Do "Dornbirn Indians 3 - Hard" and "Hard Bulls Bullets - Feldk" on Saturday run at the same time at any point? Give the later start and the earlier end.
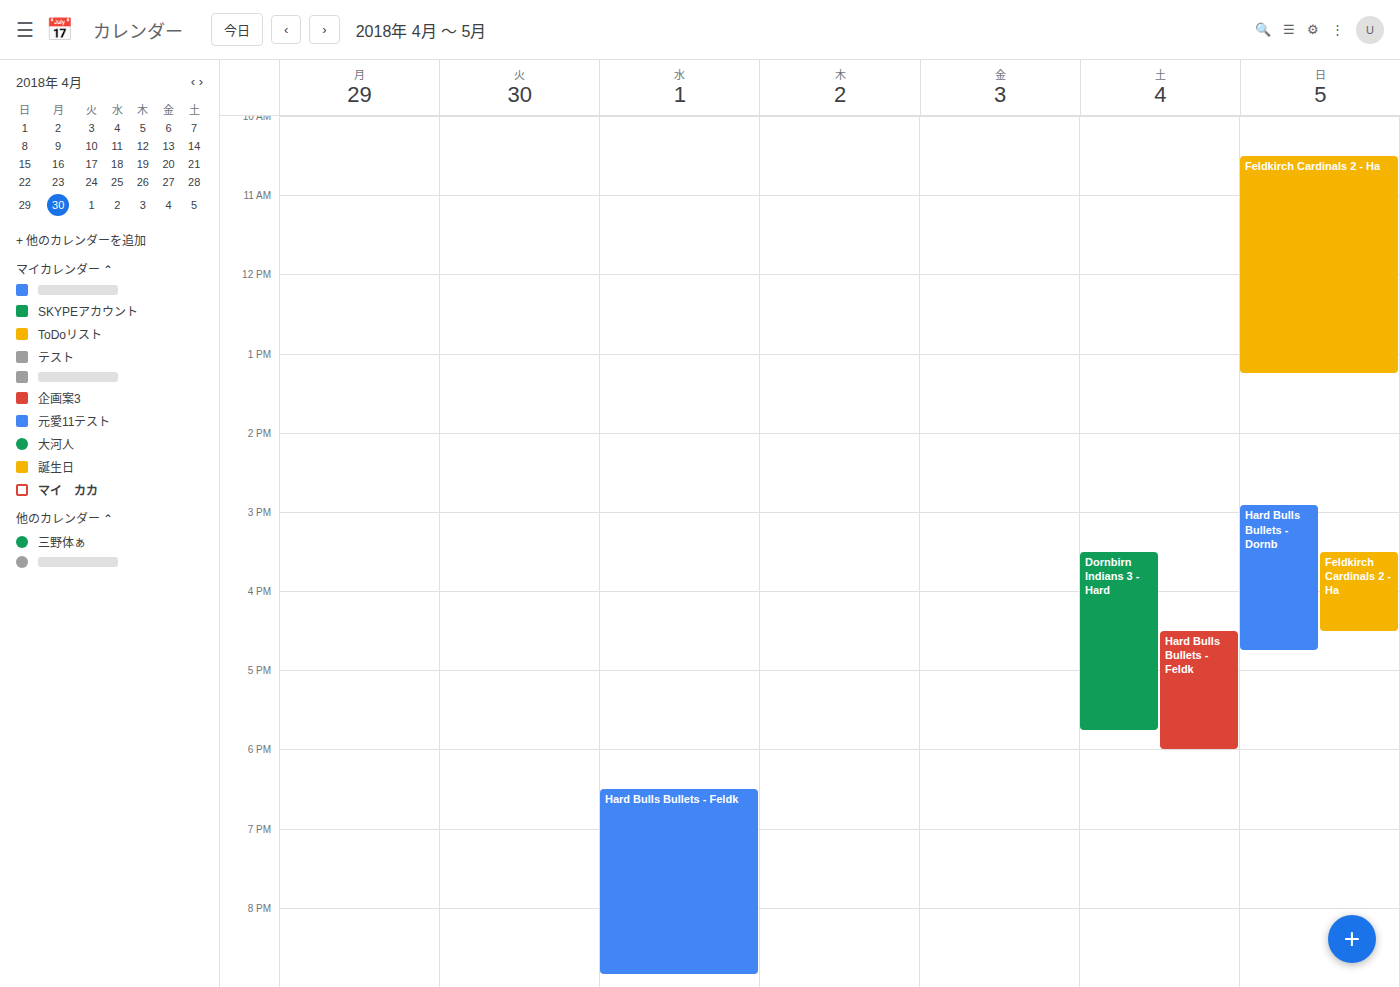
"Hard Bulls Bullets - Feldk" starts at 4:30 PM, before "Dornbirn Indians 3 - Hard" ends at 5:45 PM -- they overlap.